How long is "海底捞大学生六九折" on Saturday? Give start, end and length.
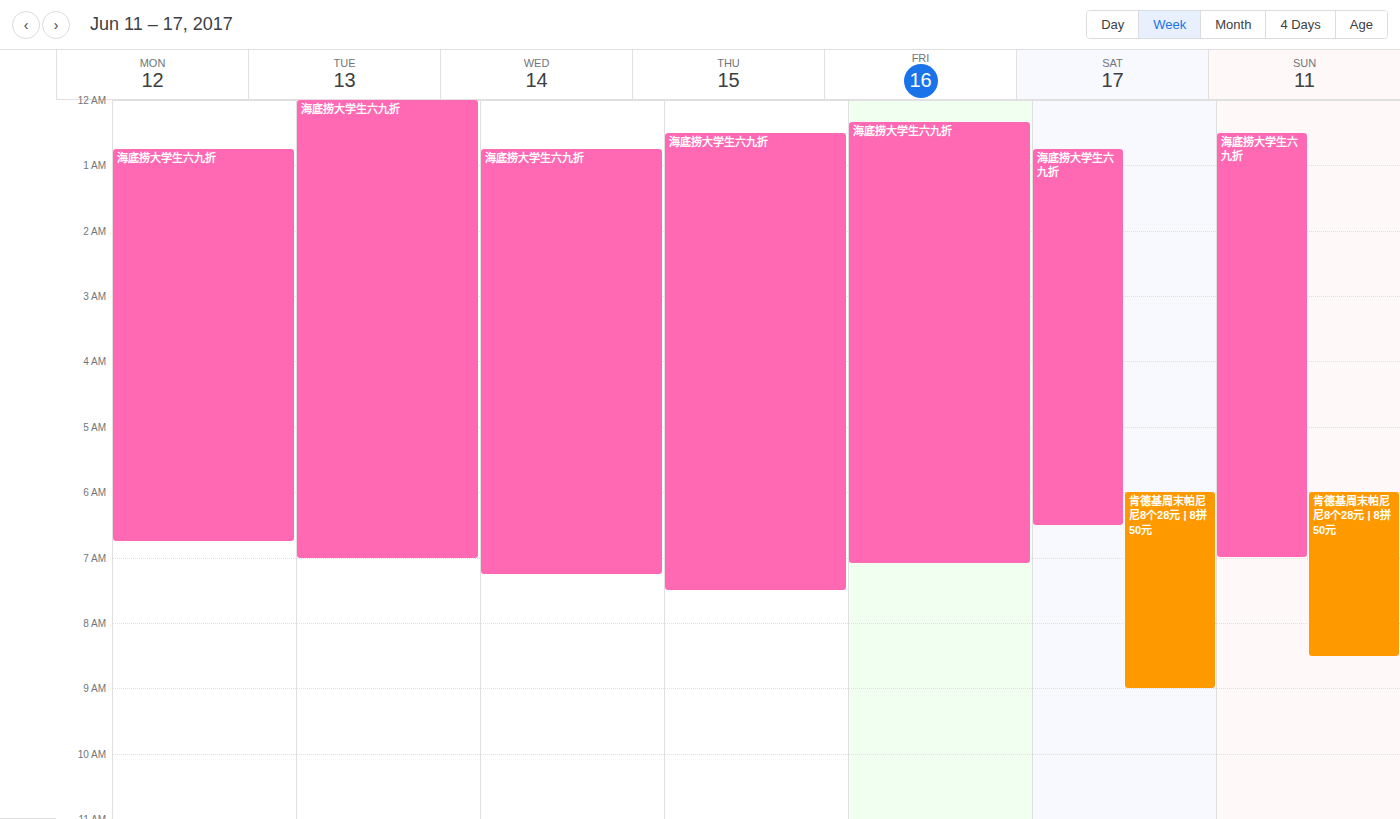
12:45 AM to 6:30 AM, 5 hours 45 minutes